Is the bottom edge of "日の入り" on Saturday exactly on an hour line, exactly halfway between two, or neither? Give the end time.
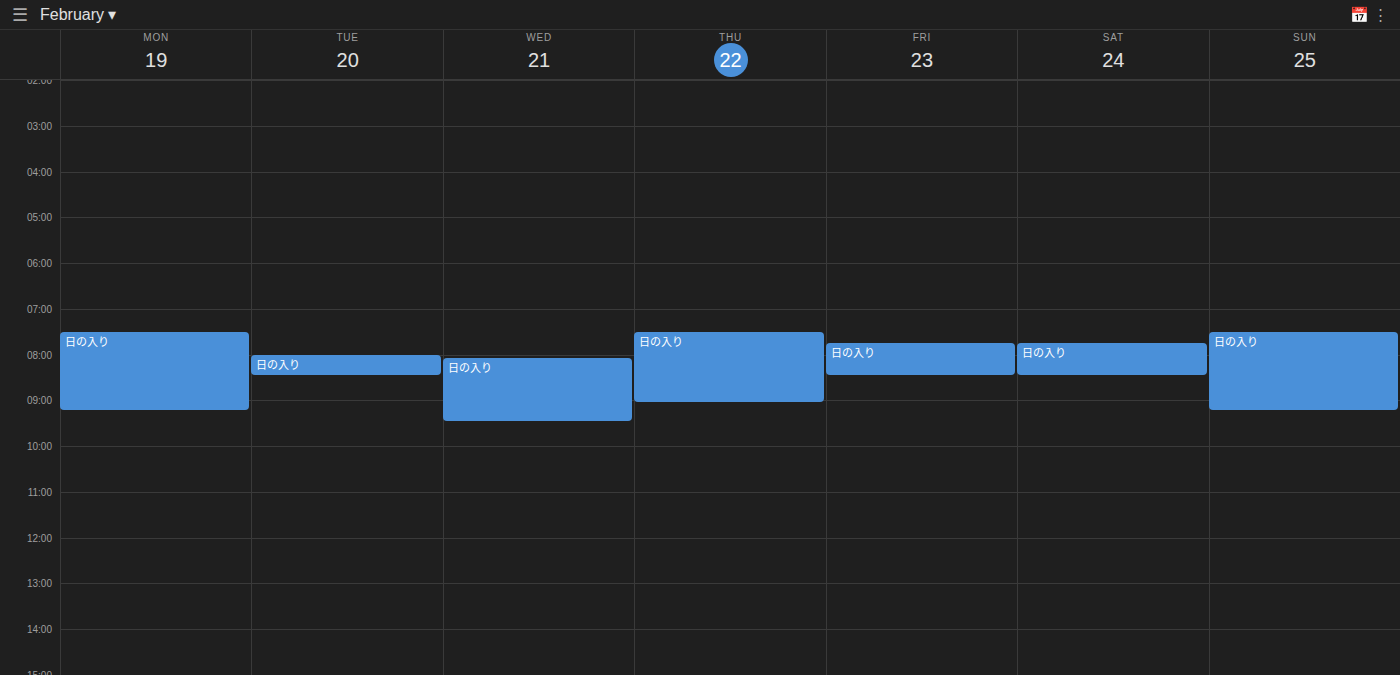
8:30 AM -- halfway between the 8 AM and 9 AM lines.